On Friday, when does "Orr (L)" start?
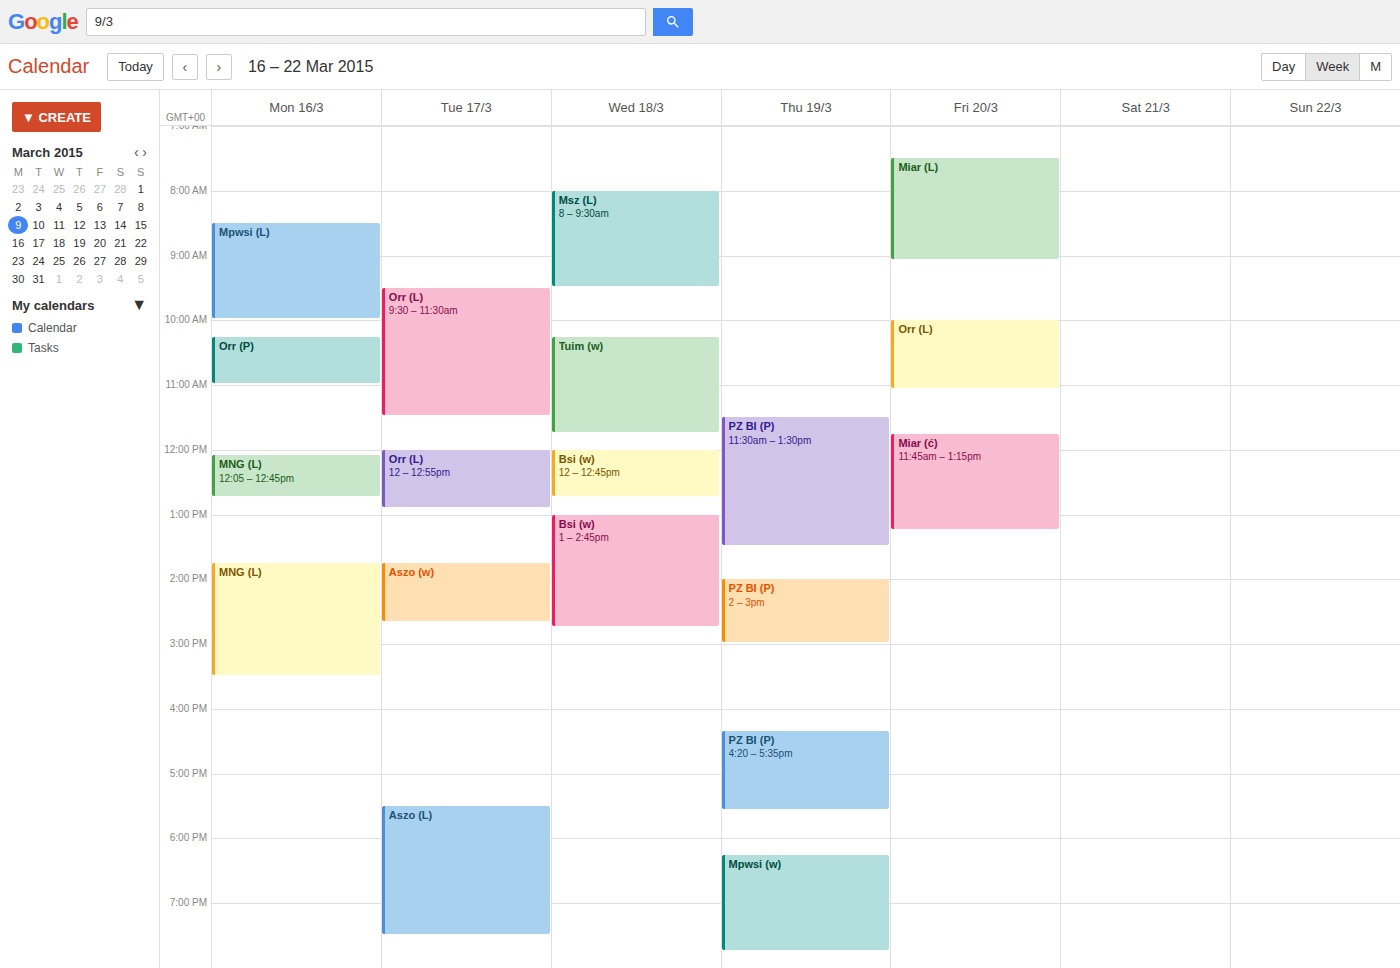
10:00 AM